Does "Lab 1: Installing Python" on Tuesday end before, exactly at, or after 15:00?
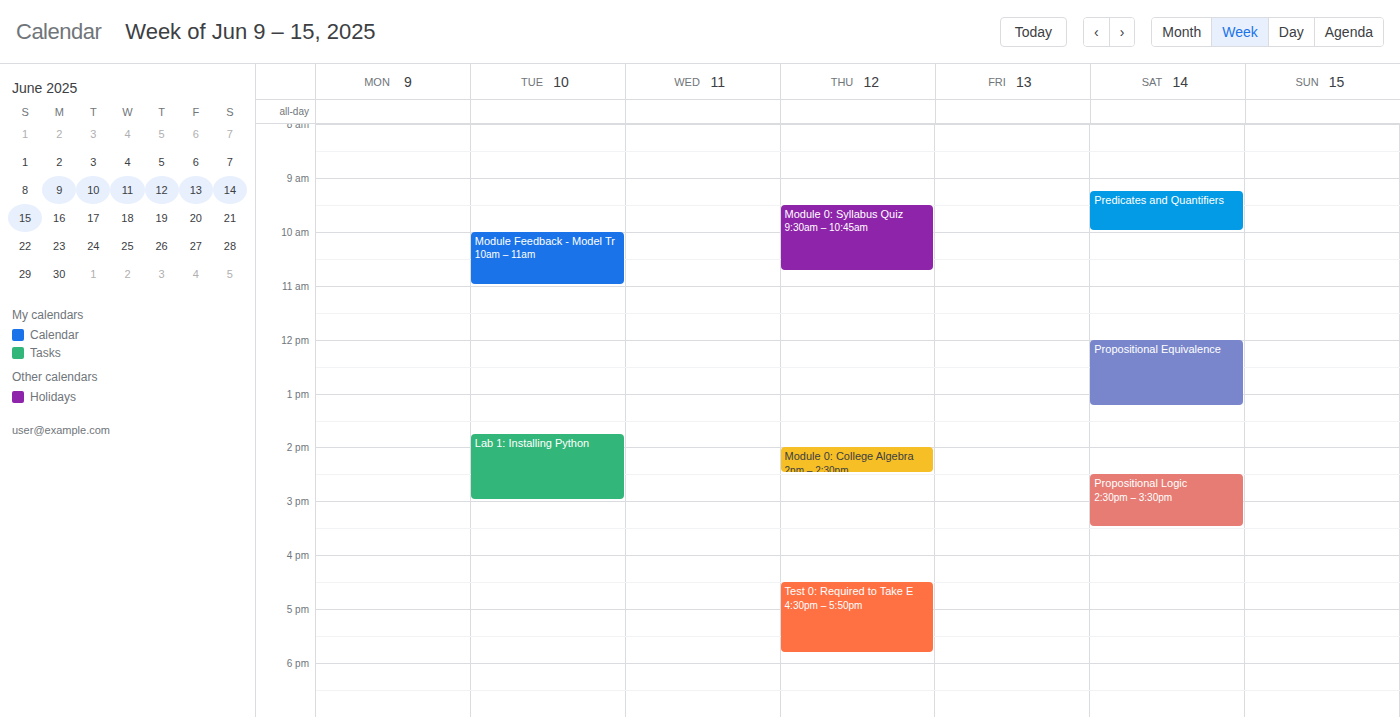
15:00 -- exactly at 15:00, on the 15:00 line.